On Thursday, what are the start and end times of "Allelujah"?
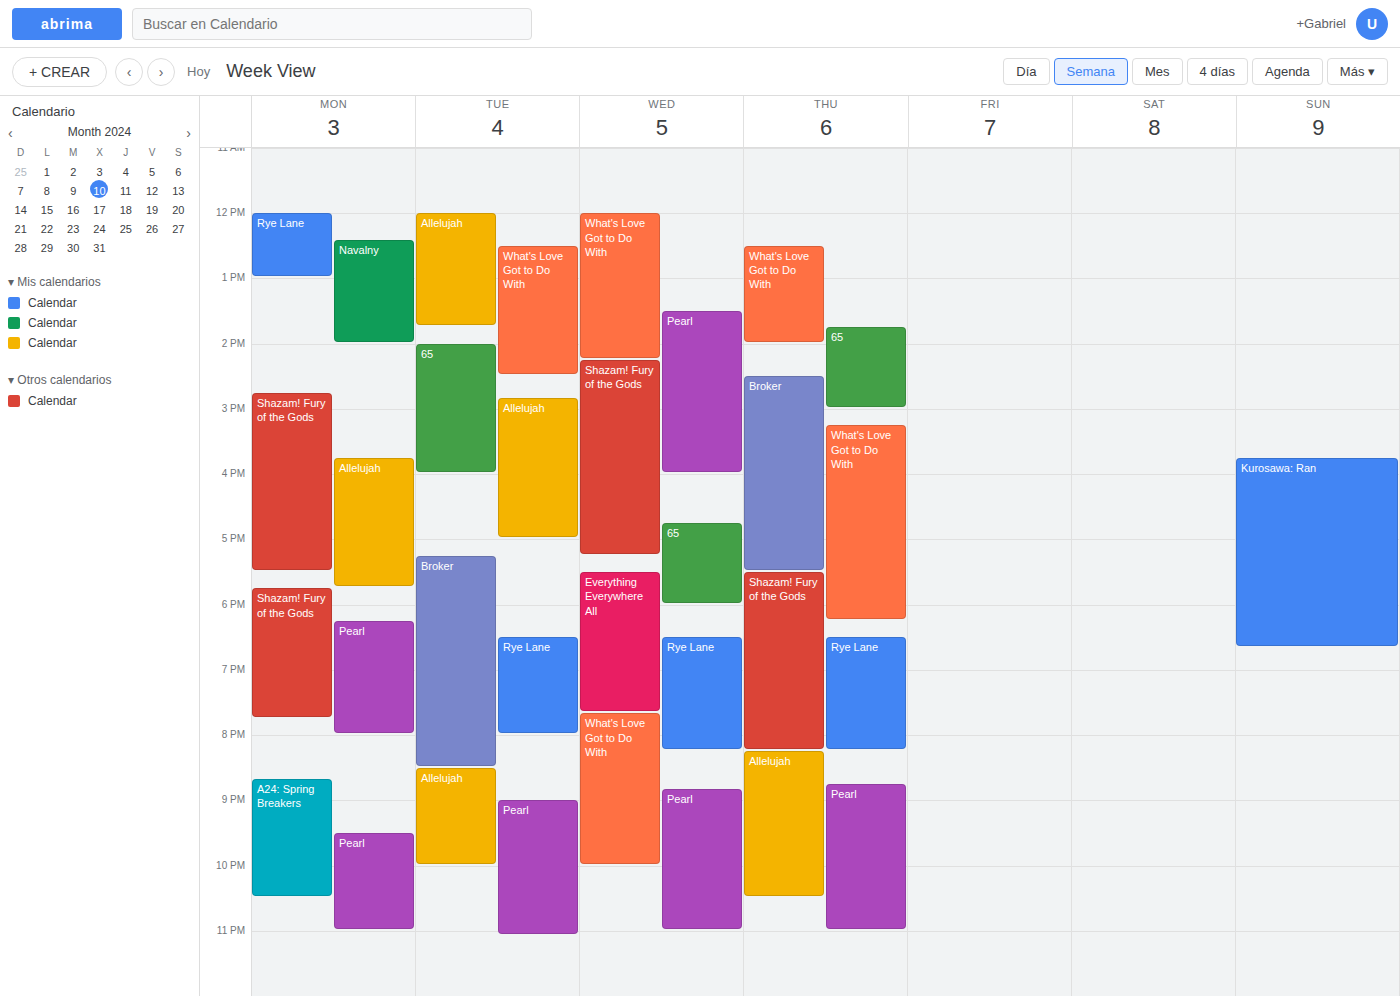
8:15 PM to 10:30 PM